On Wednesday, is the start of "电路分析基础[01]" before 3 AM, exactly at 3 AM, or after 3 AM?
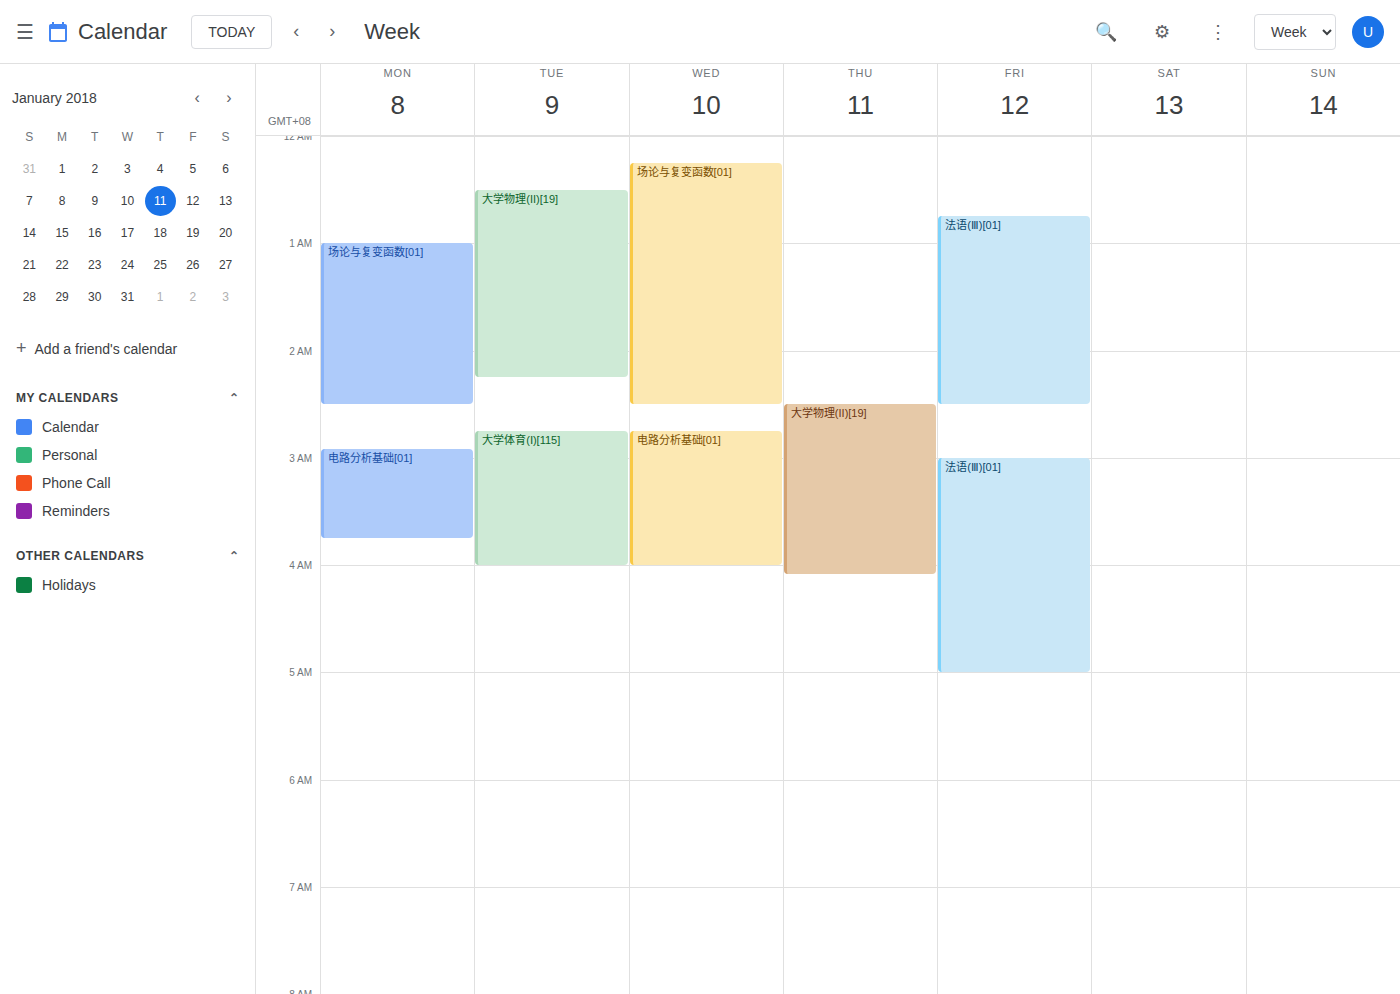
2:45 AM -- before 3 AM, 15 minutes above the 3 AM line.